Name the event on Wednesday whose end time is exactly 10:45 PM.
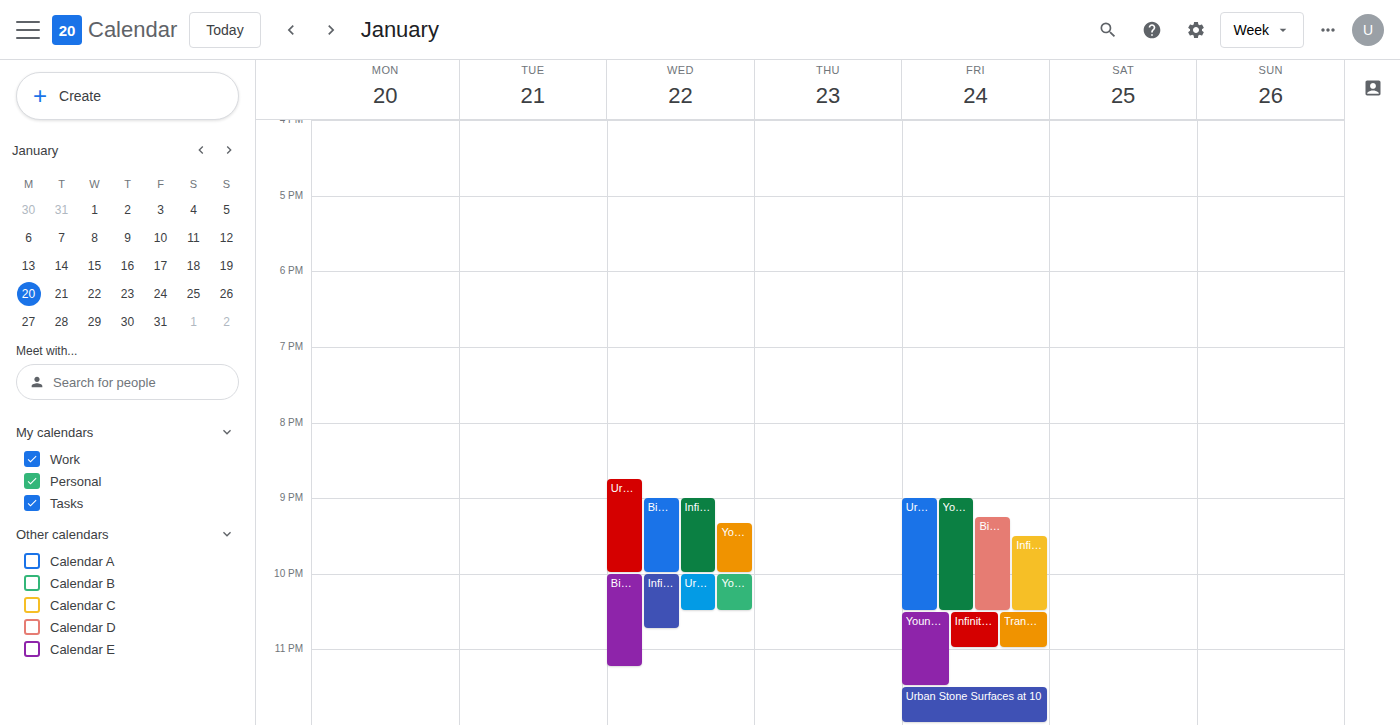
"Infinity Flooring"